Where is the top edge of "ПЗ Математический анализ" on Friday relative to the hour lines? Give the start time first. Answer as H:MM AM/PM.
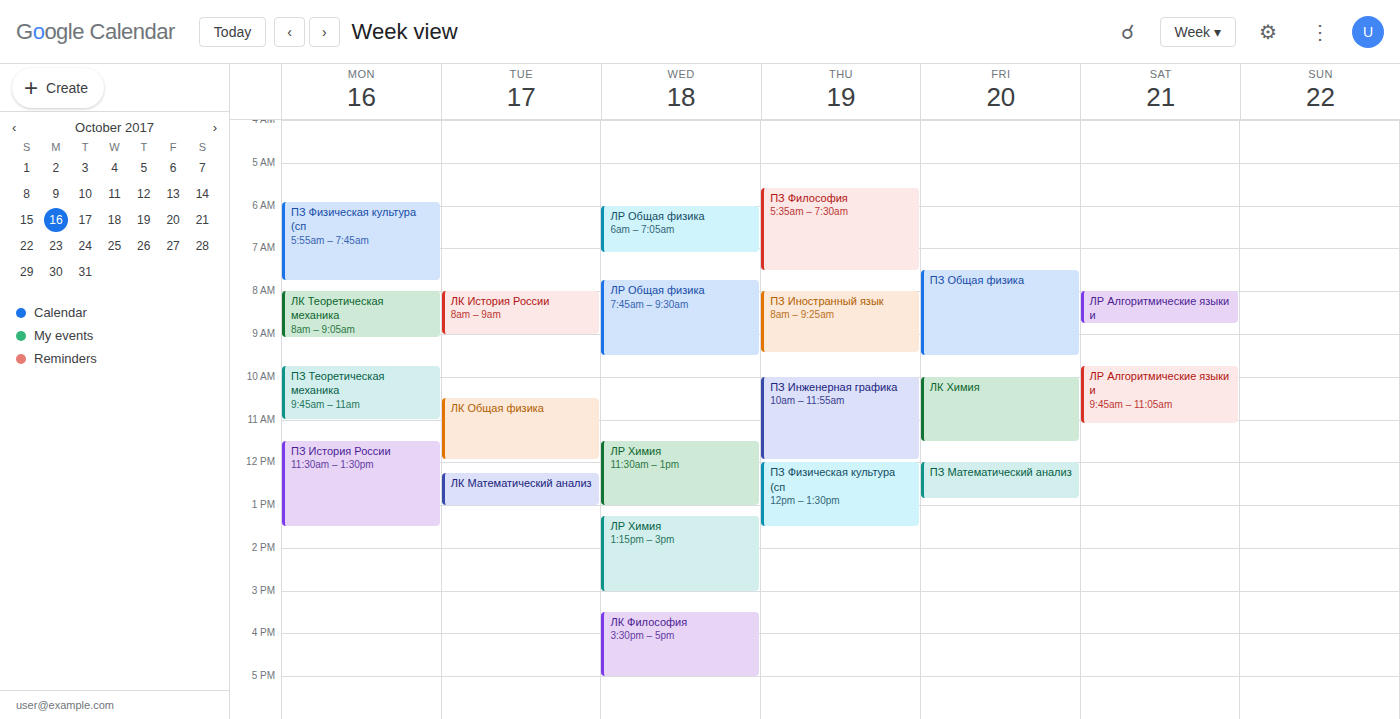
12:00 PM -- exactly on the 12 PM line.